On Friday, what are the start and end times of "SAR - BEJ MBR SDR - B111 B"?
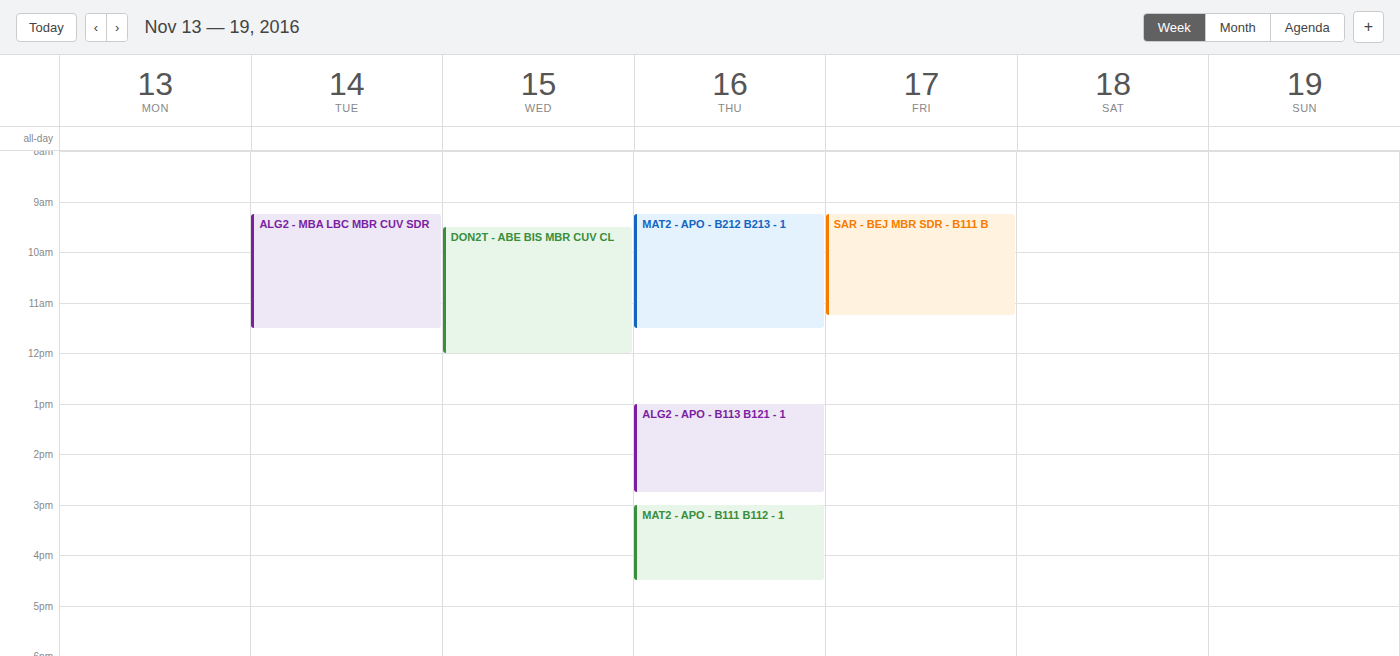
9:15 AM to 11:15 AM